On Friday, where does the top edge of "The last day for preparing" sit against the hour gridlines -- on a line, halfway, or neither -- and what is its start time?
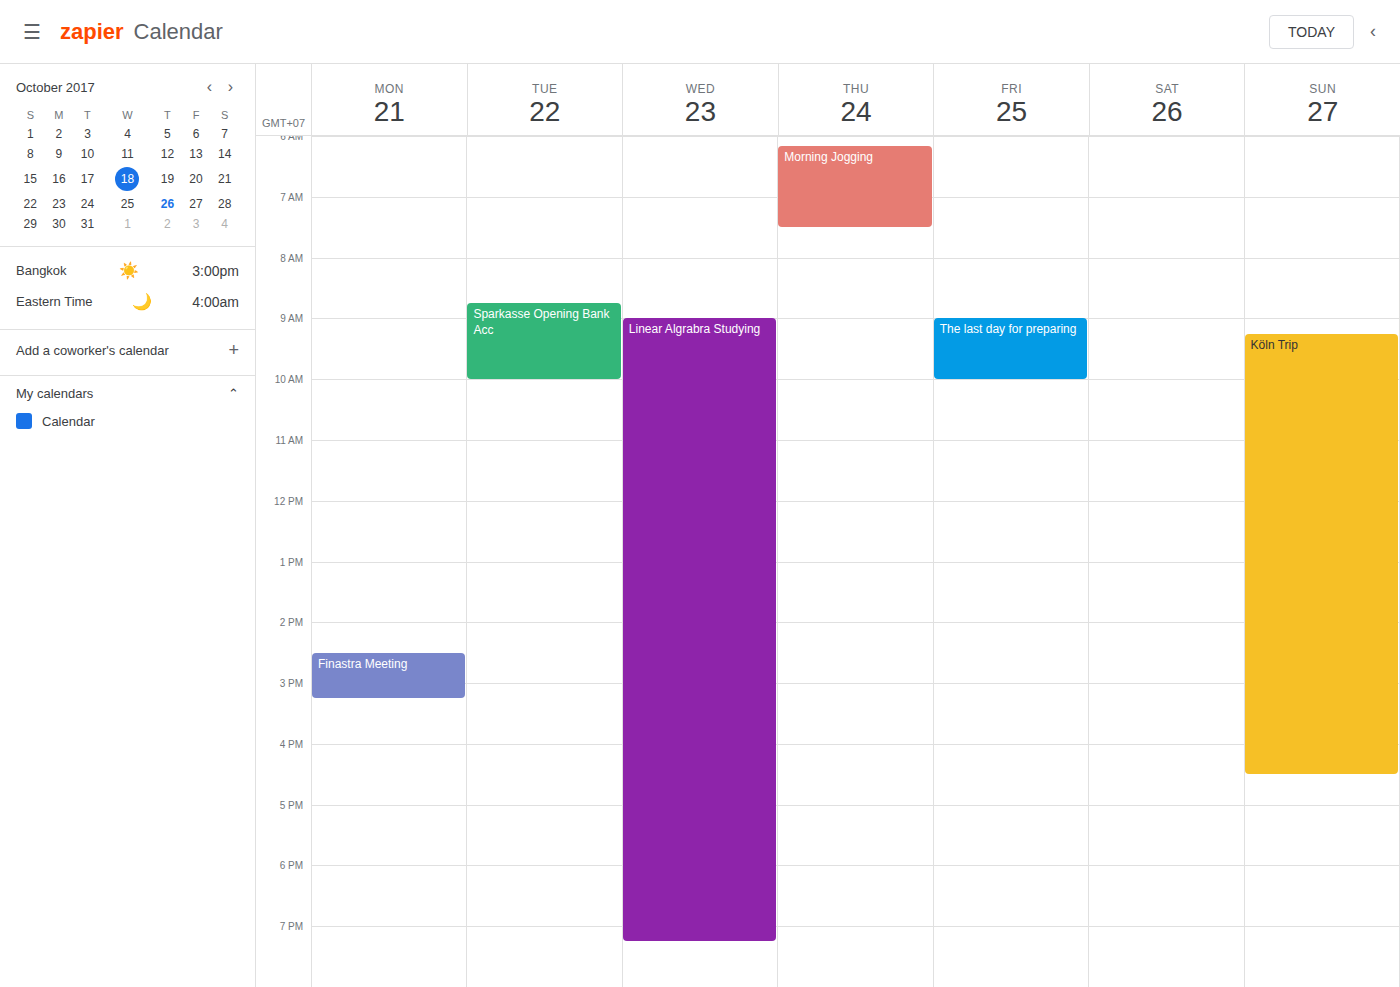
09:00 -- exactly on the 09:00 line.